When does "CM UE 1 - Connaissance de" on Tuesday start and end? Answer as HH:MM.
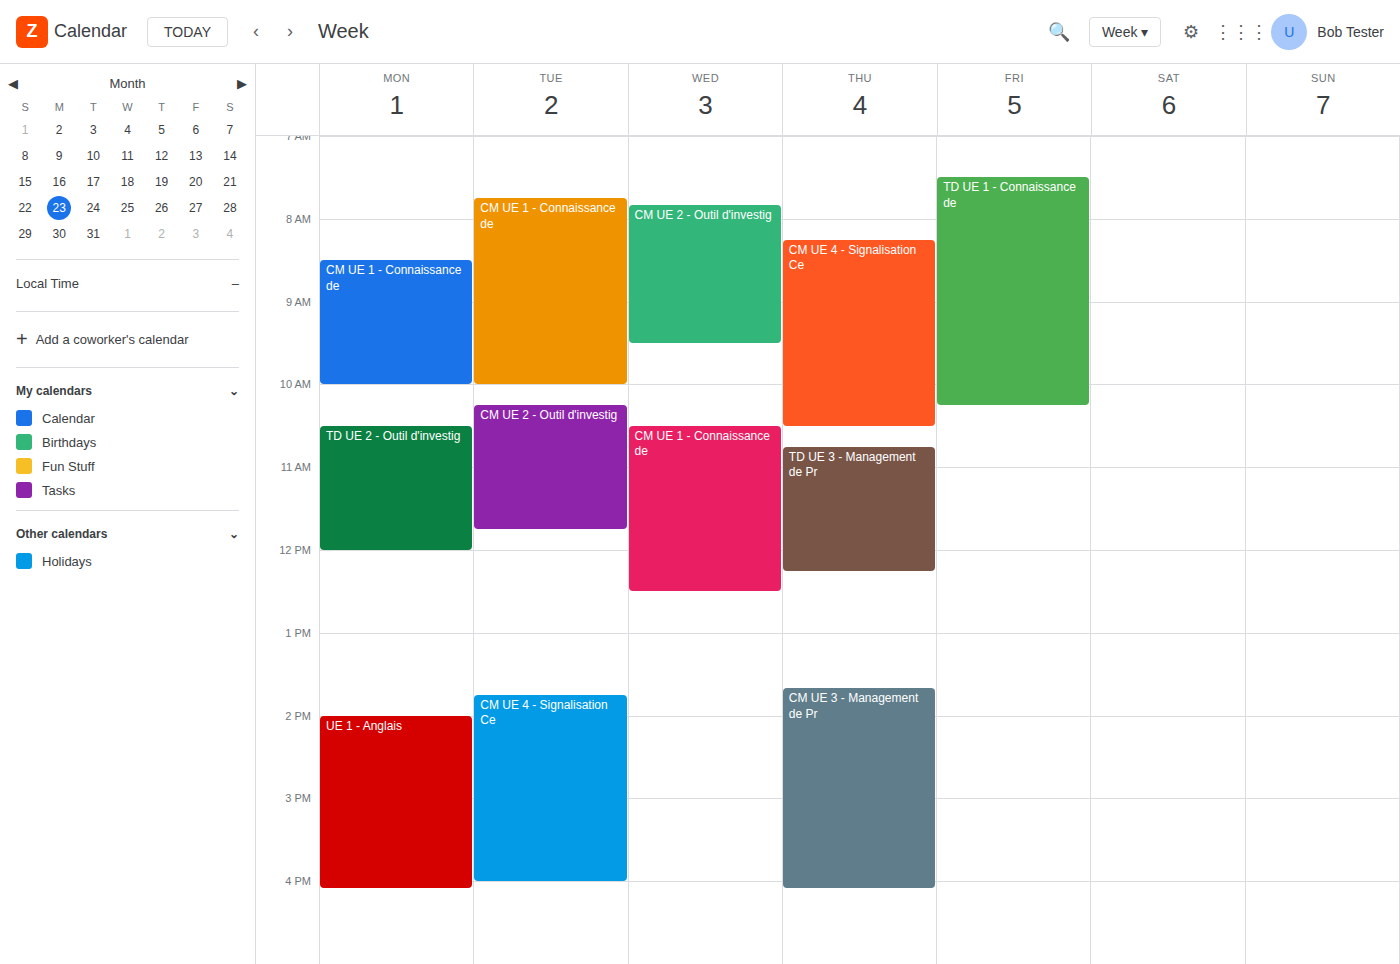
07:45 to 10:00